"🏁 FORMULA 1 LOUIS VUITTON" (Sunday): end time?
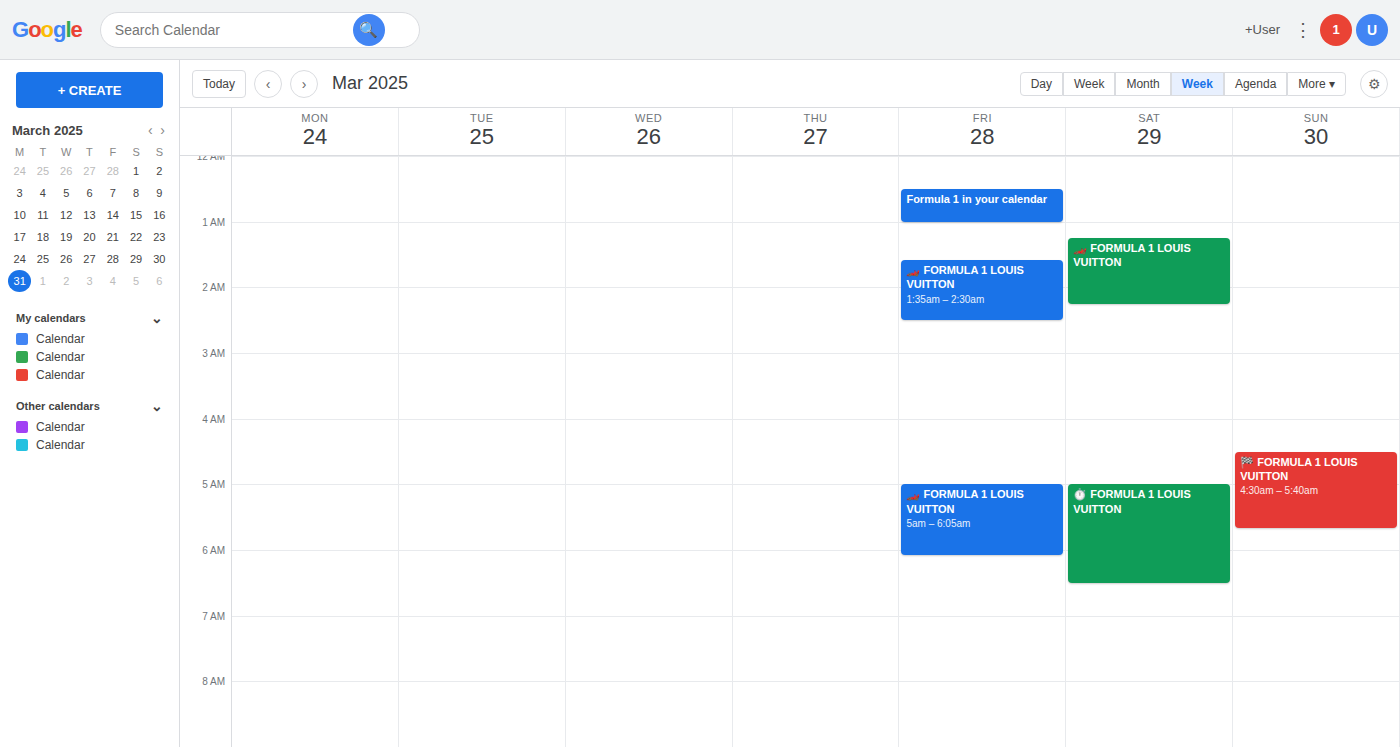
5:40 AM